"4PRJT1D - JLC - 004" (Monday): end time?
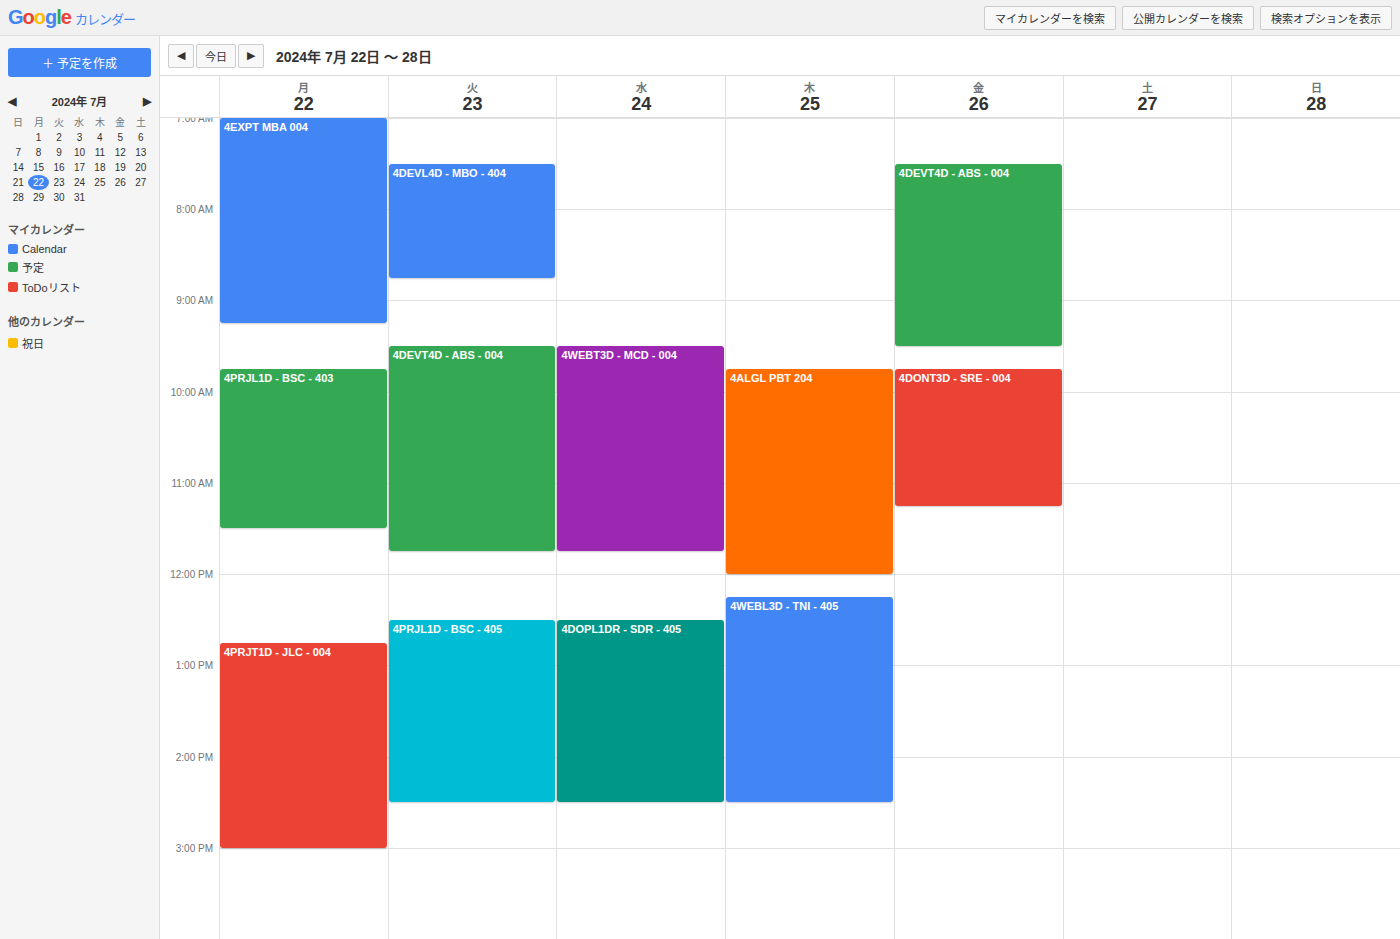
3:00 PM